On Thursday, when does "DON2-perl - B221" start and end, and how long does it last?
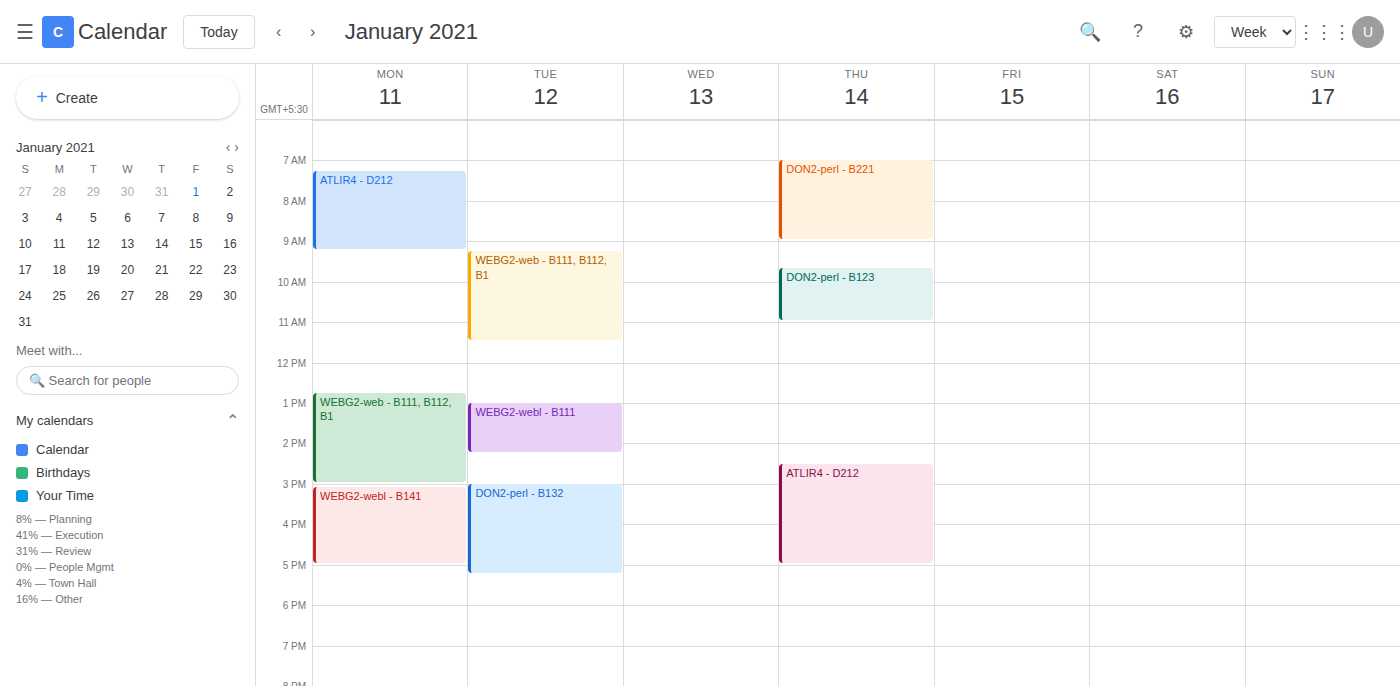
7:00 AM to 9:00 AM, 2 hours